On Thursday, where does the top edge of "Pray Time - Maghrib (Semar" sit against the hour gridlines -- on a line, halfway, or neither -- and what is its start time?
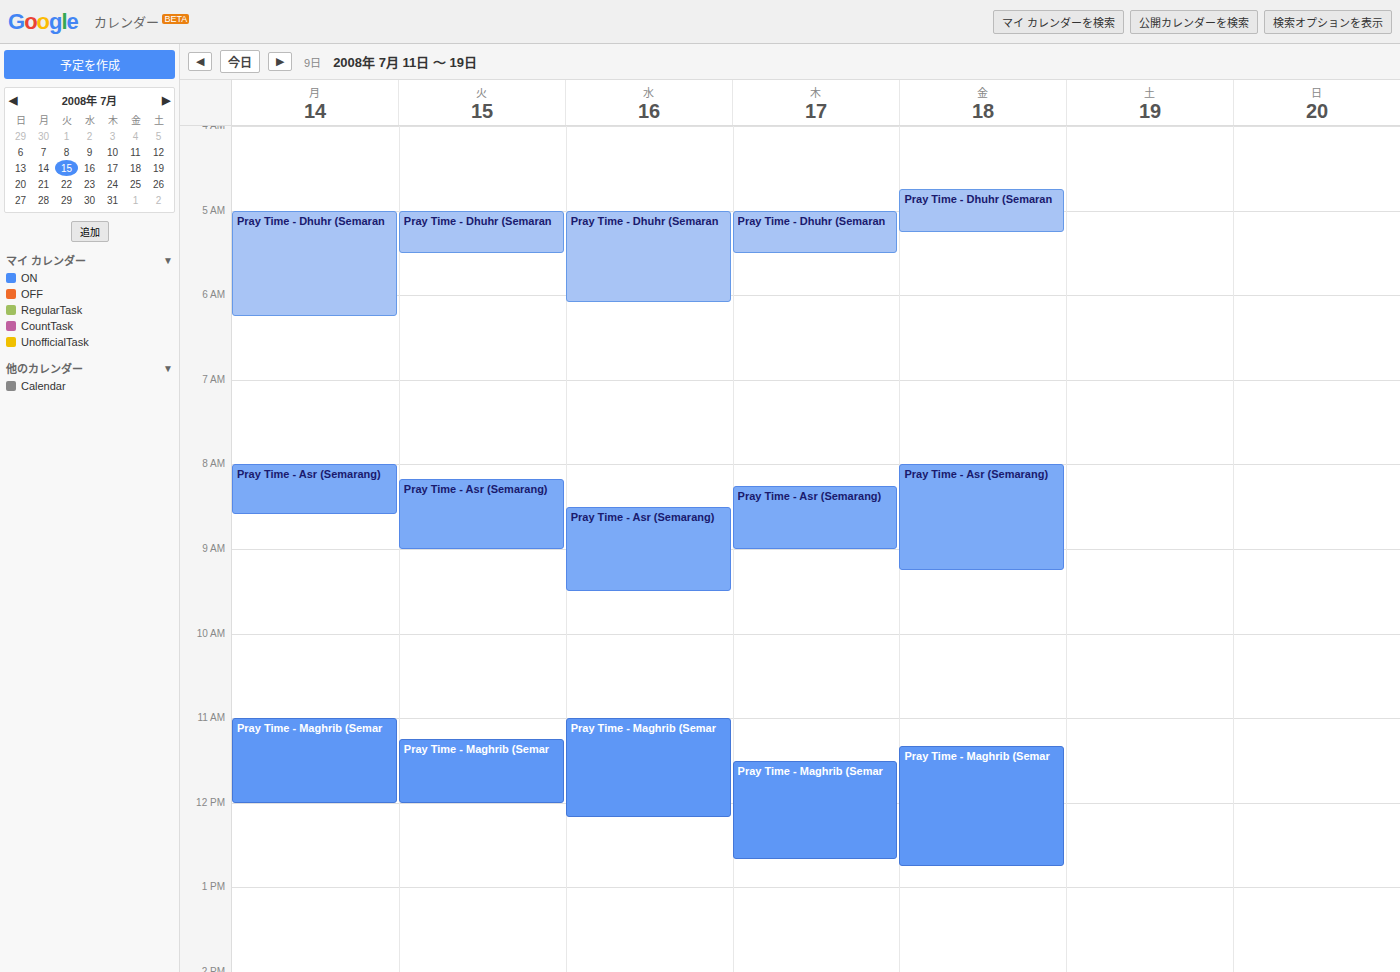
11:30 AM -- halfway between the 11 AM and 12 PM lines.